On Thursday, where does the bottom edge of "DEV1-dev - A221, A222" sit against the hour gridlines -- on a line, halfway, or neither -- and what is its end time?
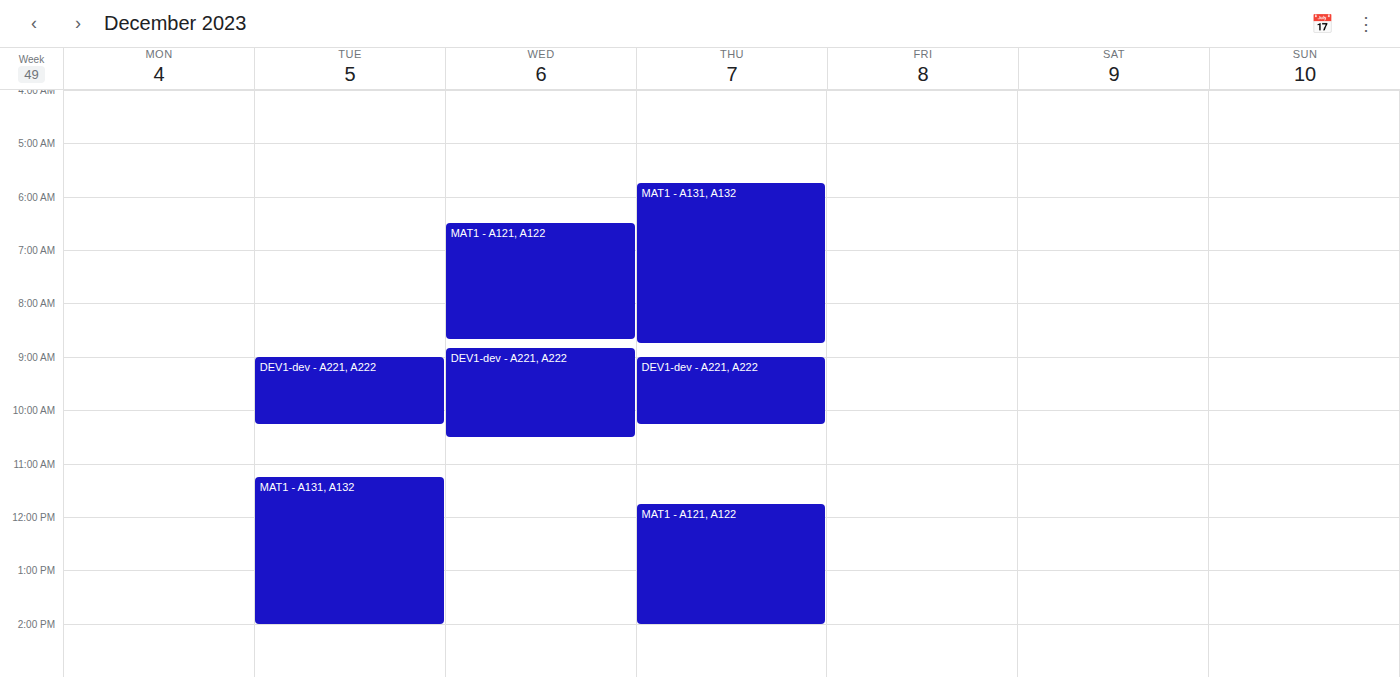
10:15 AM -- neither: a quarter of the way from the 10 AM line to the 11 AM line.